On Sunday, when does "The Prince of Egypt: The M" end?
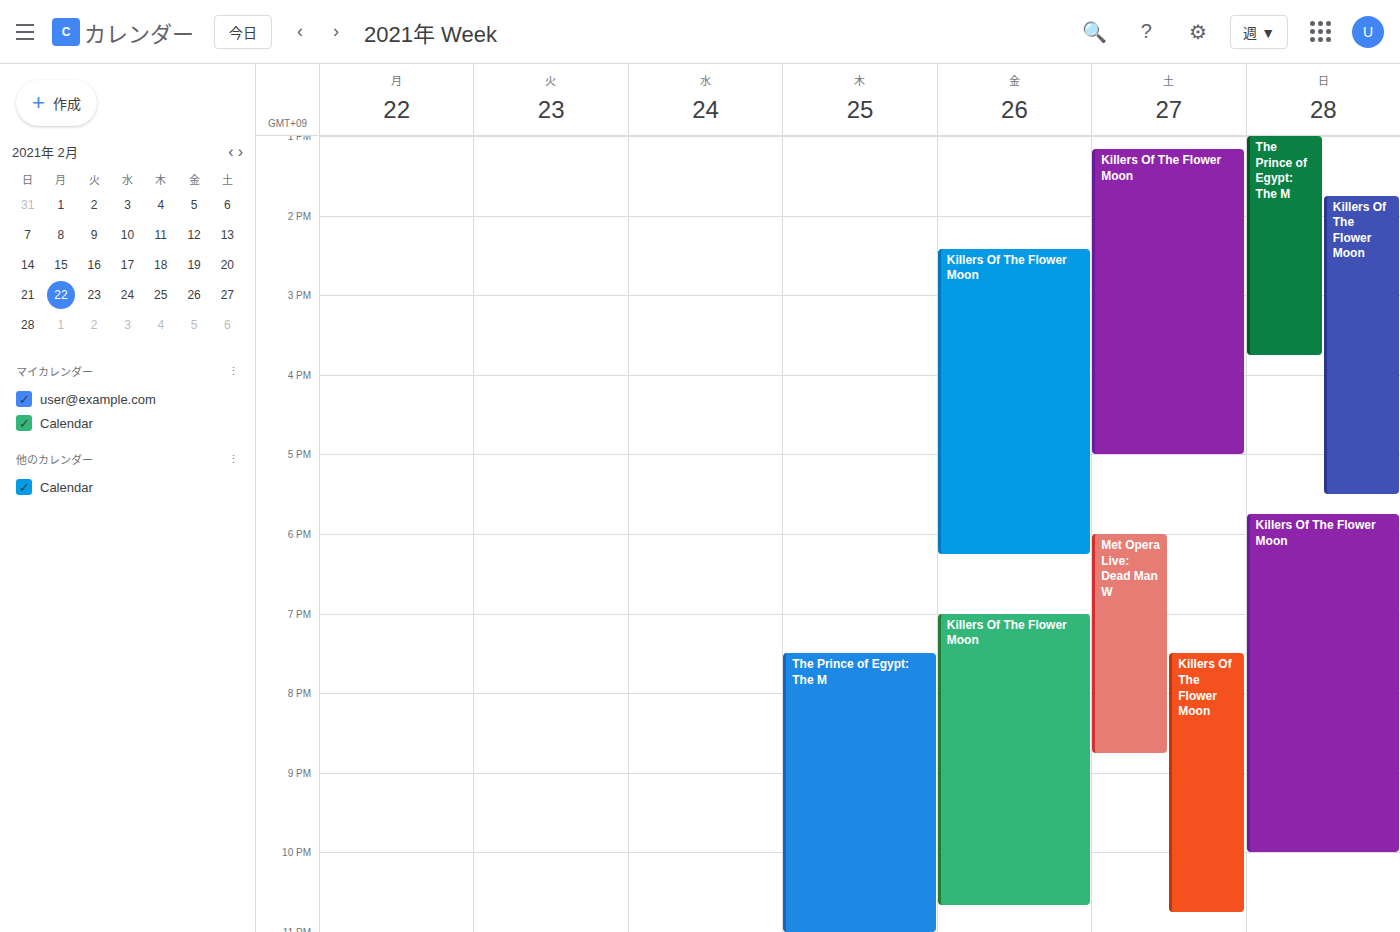
3:45 PM